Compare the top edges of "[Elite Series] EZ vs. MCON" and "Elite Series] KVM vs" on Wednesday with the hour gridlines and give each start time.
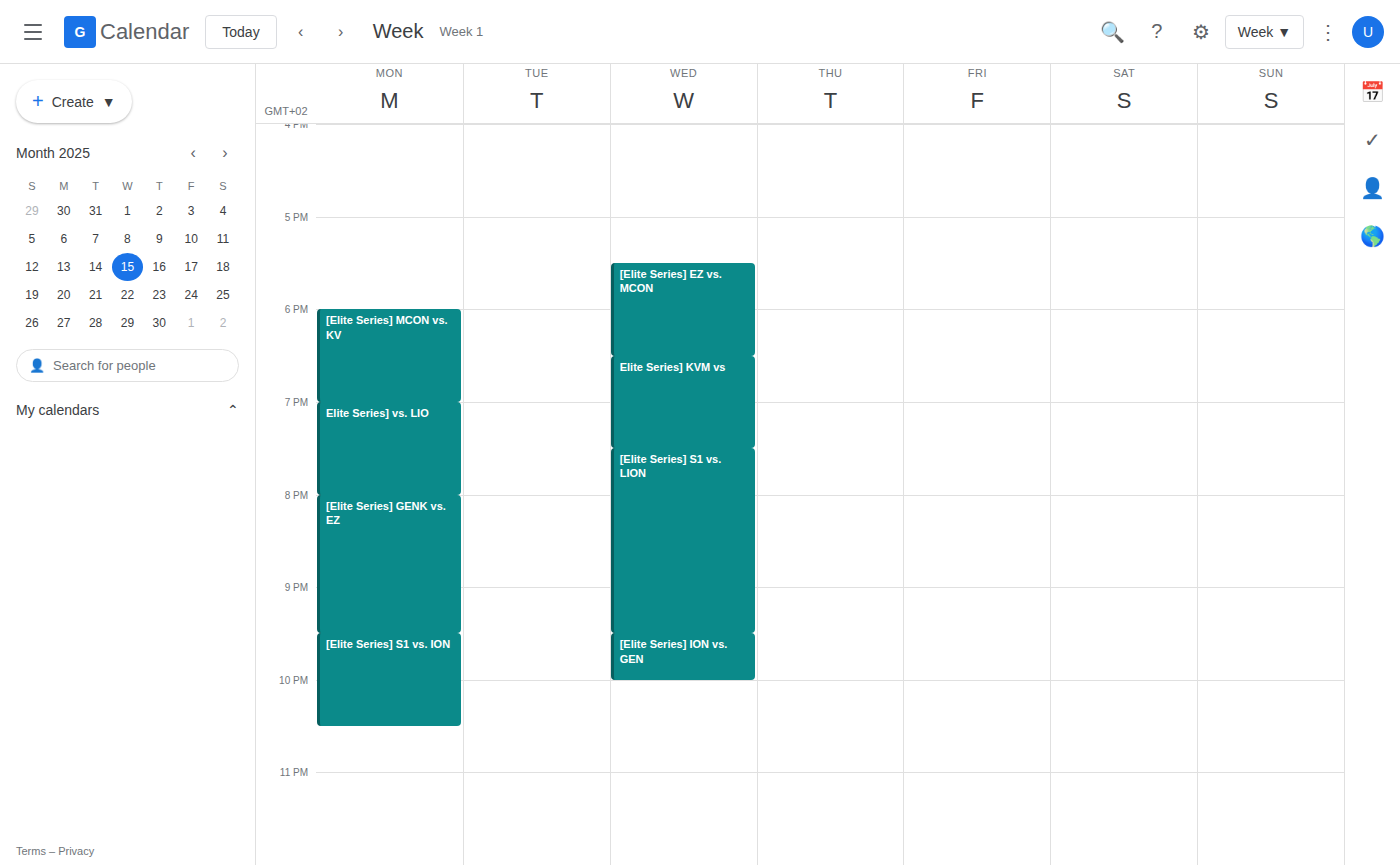
"[Elite Series] EZ vs. MCON": 5:30 PM, halfway between the 5 PM and 6 PM lines. "Elite Series] KVM vs": 6:30 PM, halfway between the 6 PM and 7 PM lines.